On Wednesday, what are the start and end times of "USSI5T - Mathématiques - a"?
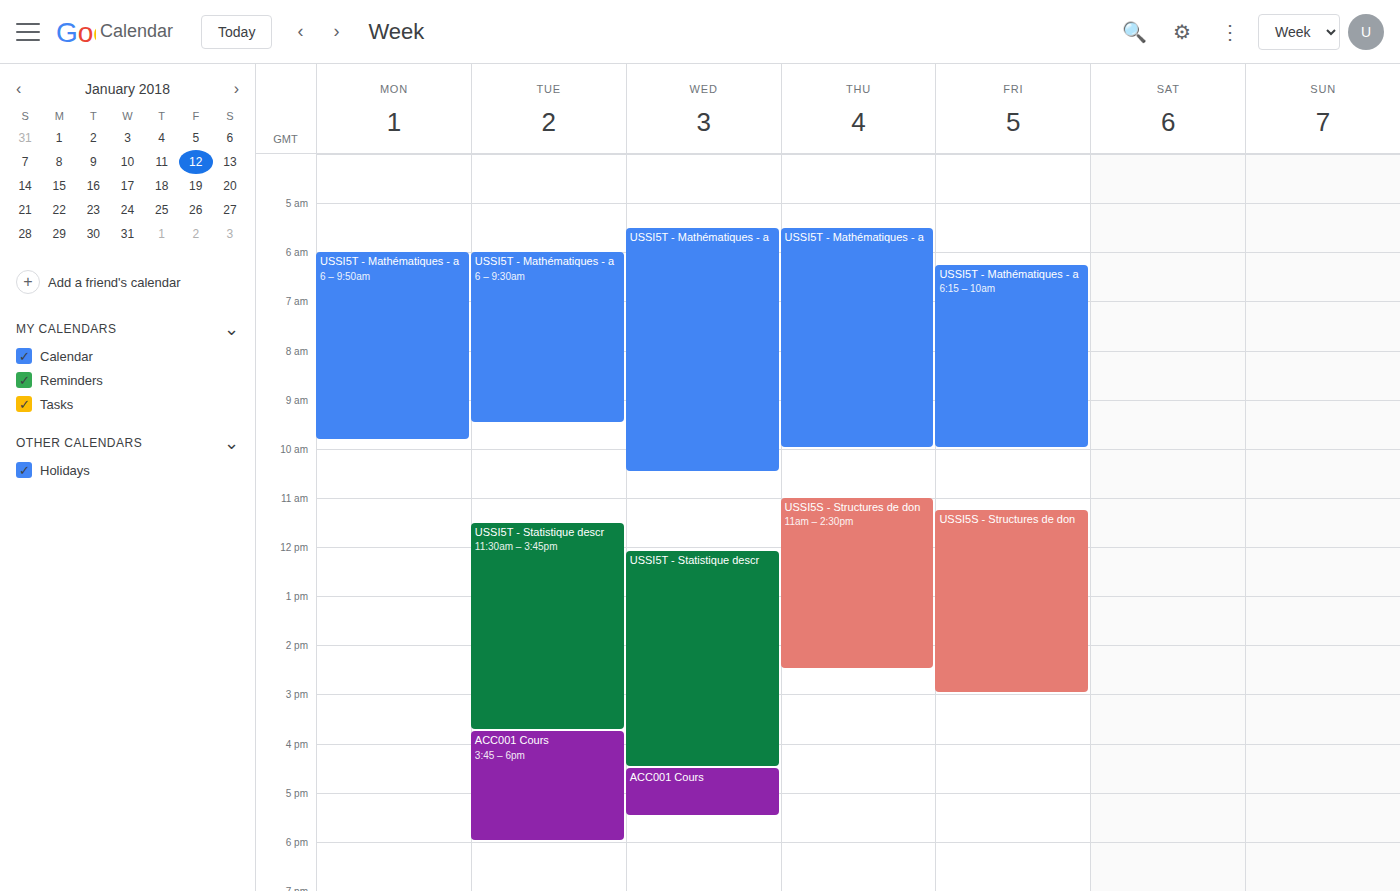
5:30 AM to 10:30 AM